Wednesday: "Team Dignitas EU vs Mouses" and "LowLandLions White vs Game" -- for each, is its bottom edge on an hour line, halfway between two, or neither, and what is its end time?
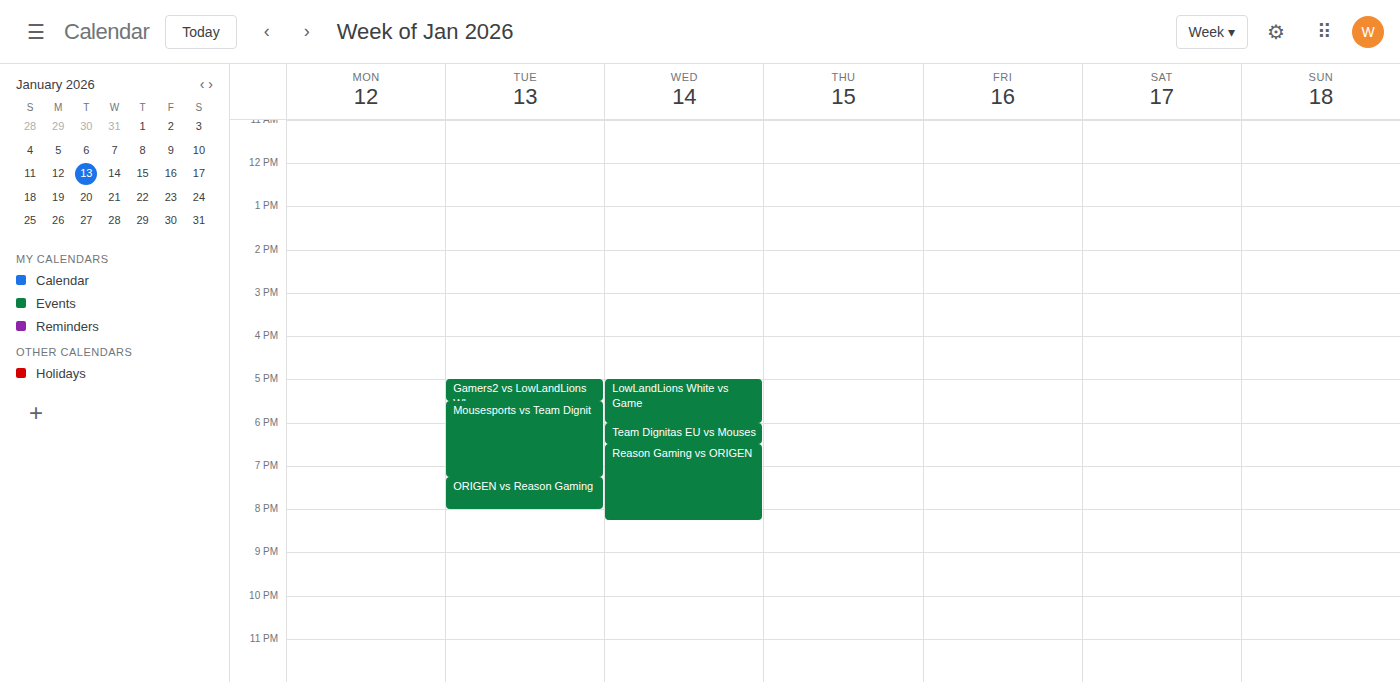
"Team Dignitas EU vs Mouses": 6:30 PM, halfway between the 6 PM and 7 PM lines. "LowLandLions White vs Game": 6:00 PM, exactly on the 6 PM line.